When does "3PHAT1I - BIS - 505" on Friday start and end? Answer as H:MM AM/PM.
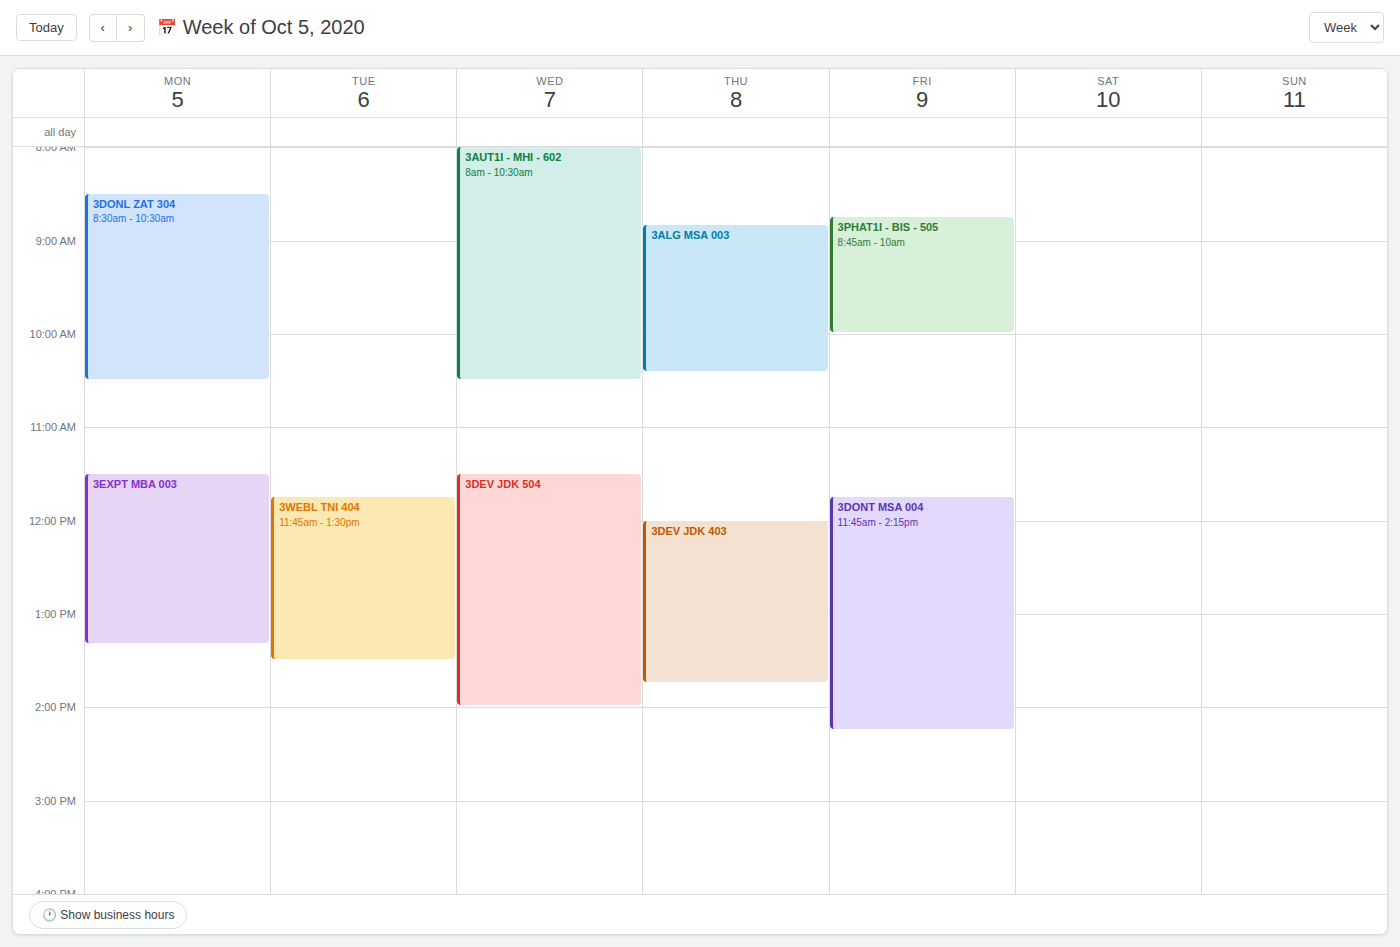
8:45 AM to 10:00 AM